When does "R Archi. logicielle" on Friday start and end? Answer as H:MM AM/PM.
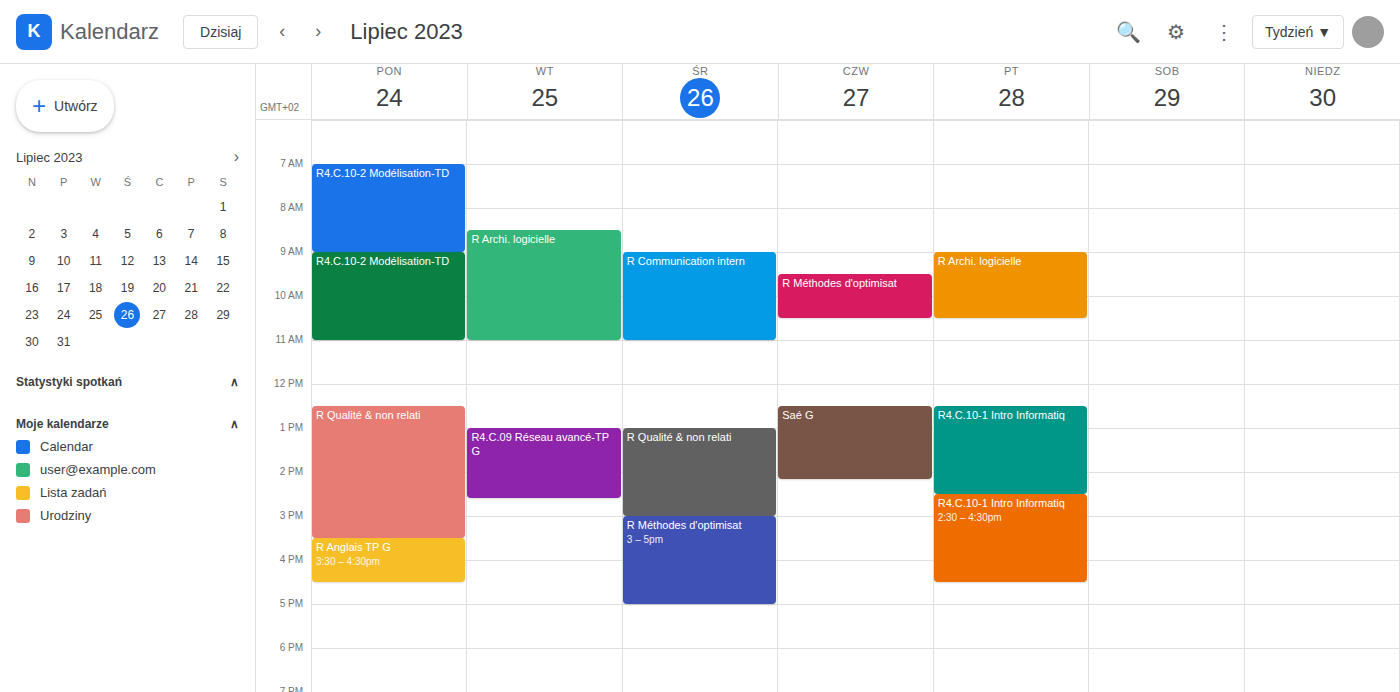
9:00 AM to 10:30 AM